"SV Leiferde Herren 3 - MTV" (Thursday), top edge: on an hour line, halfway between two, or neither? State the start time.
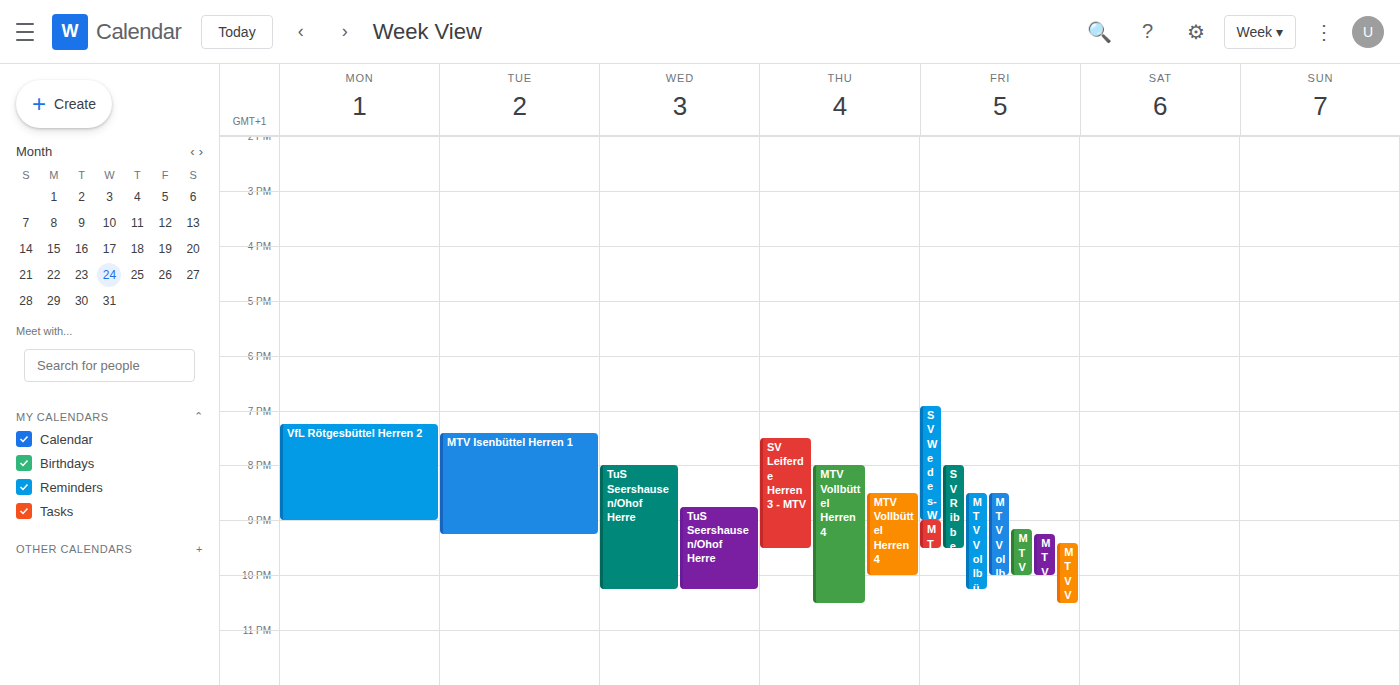
19:30 -- halfway between the 19:00 and 20:00 lines.